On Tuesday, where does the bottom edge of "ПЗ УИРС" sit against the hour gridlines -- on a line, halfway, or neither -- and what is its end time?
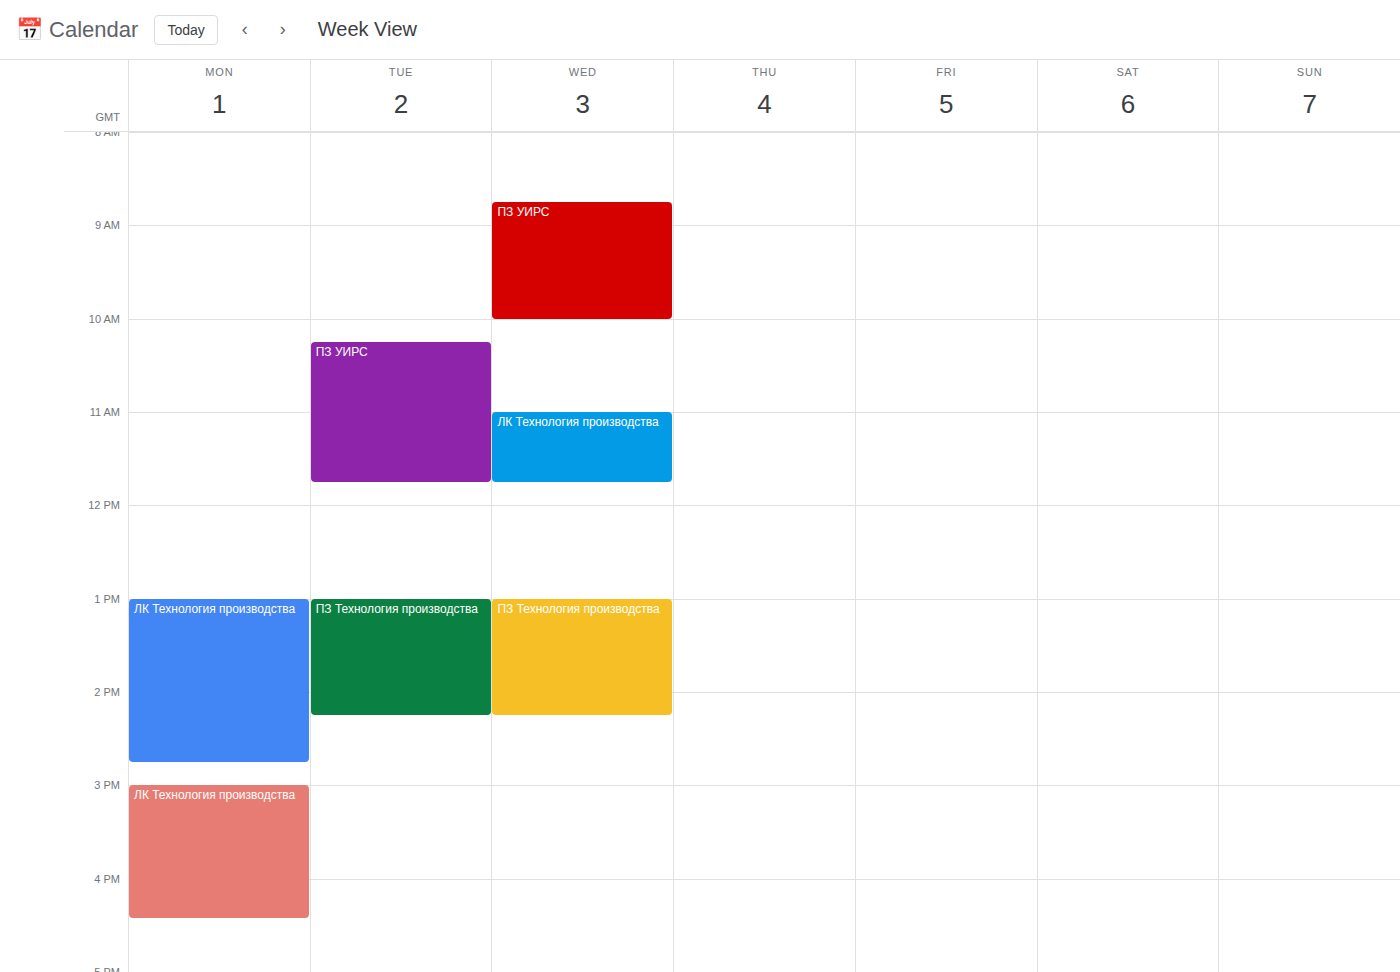
11:45 AM -- neither: three quarters of the way from the 11 AM line to the 12 PM line.